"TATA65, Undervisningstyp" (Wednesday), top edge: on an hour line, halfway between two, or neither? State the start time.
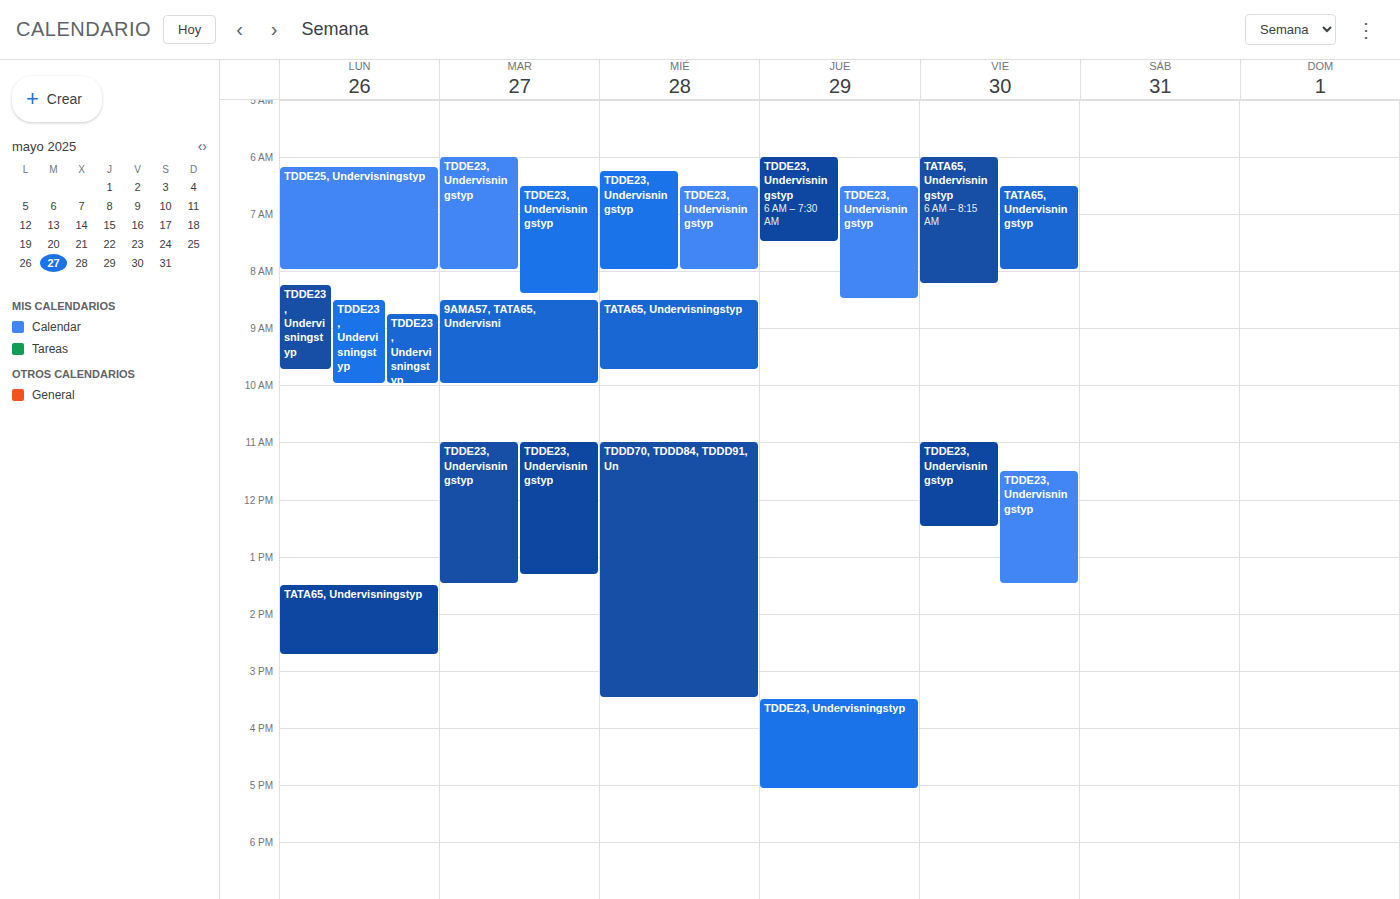
8:30 AM -- halfway between the 8 AM and 9 AM lines.